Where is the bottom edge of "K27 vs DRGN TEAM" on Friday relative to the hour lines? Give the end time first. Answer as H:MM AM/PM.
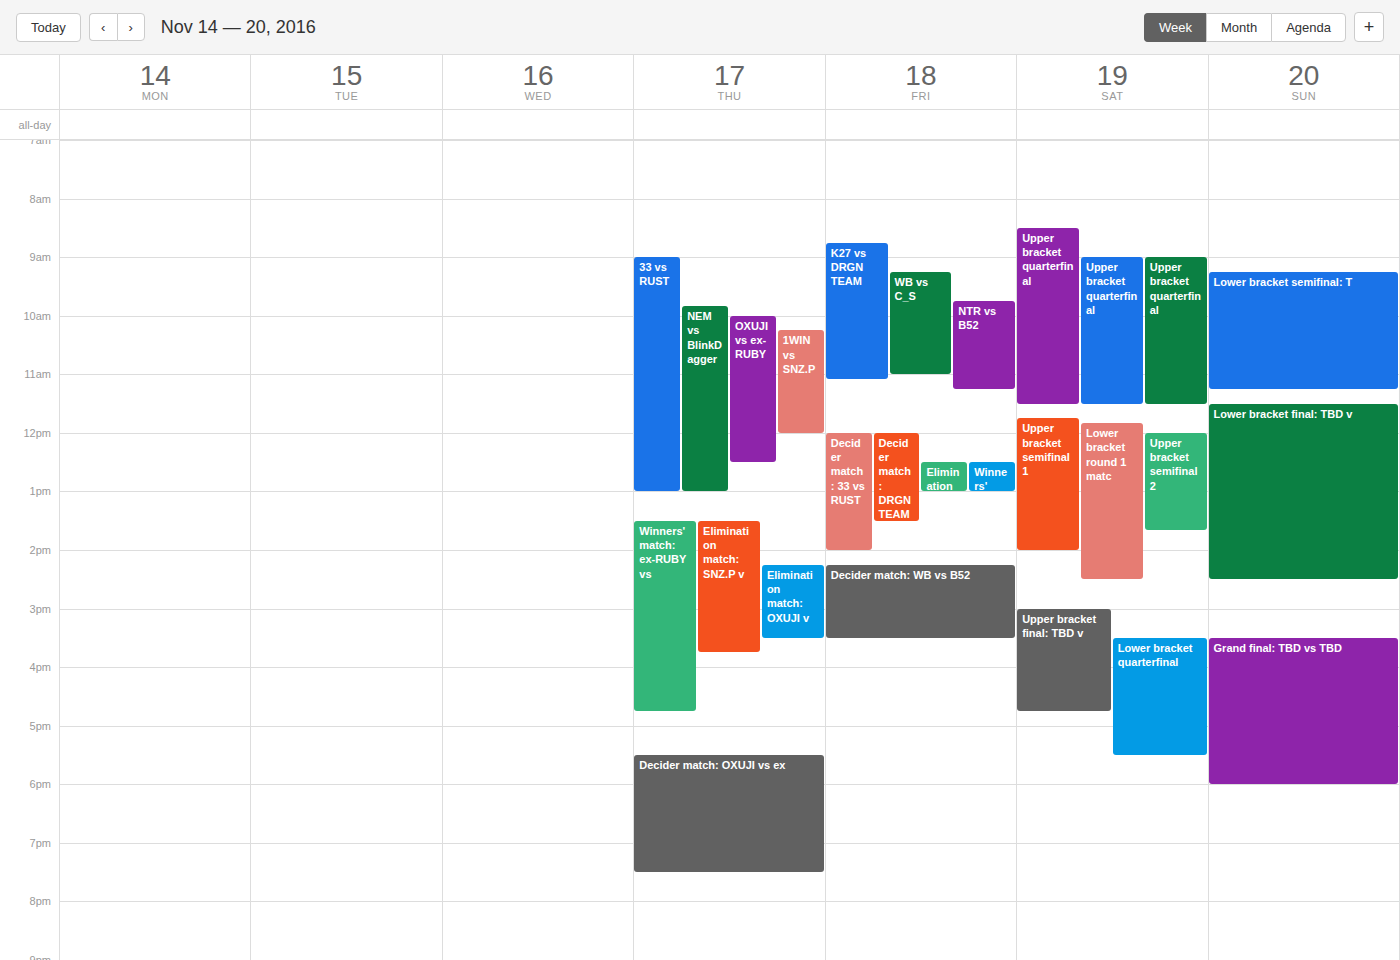
11:05 AM -- neither: 5 minutes below the 11 AM line and 55 minutes above the 12 PM line.